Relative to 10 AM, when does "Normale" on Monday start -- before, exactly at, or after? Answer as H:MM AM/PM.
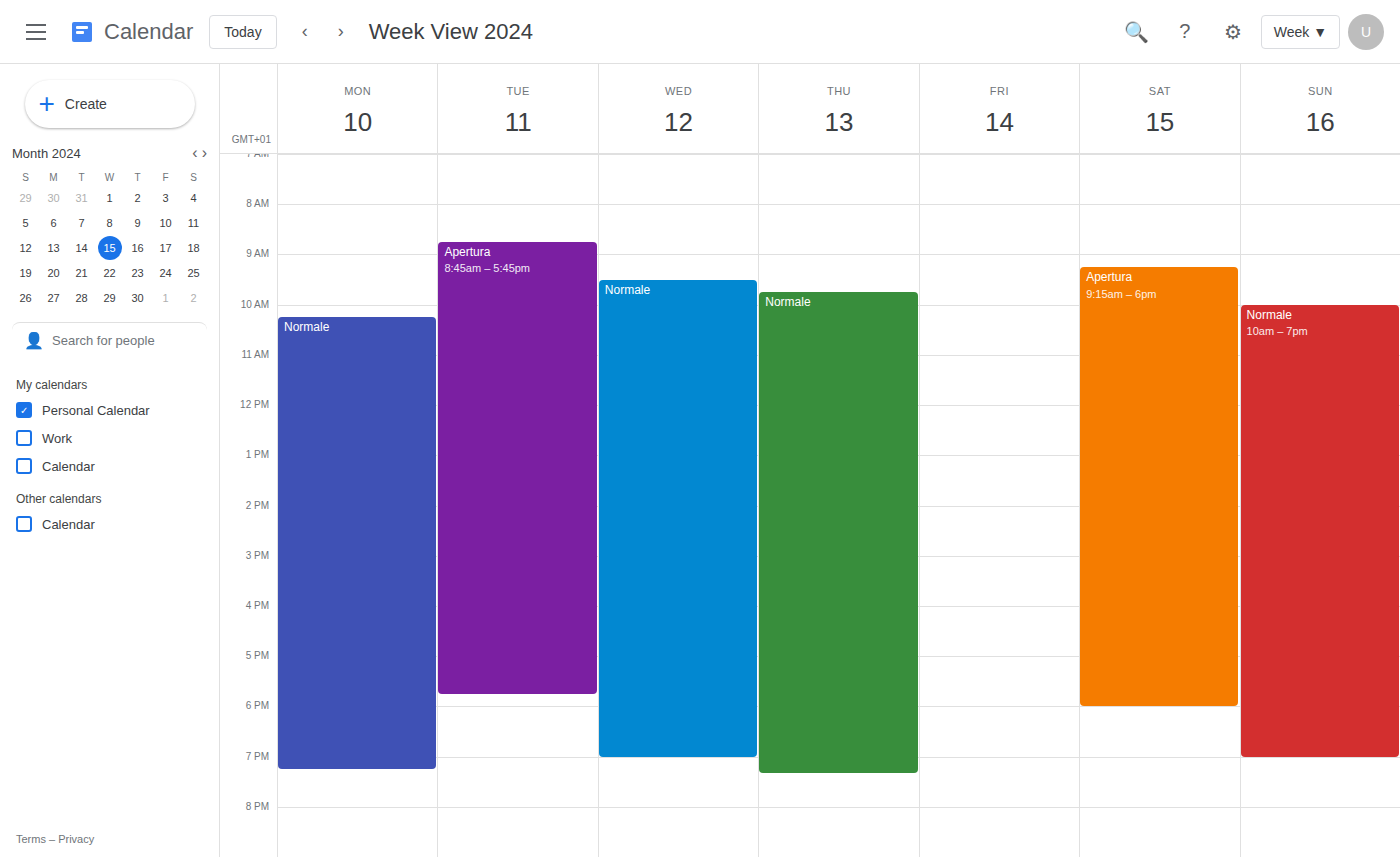
10:15 AM -- after 10 AM, 15 minutes below the 10 AM line.